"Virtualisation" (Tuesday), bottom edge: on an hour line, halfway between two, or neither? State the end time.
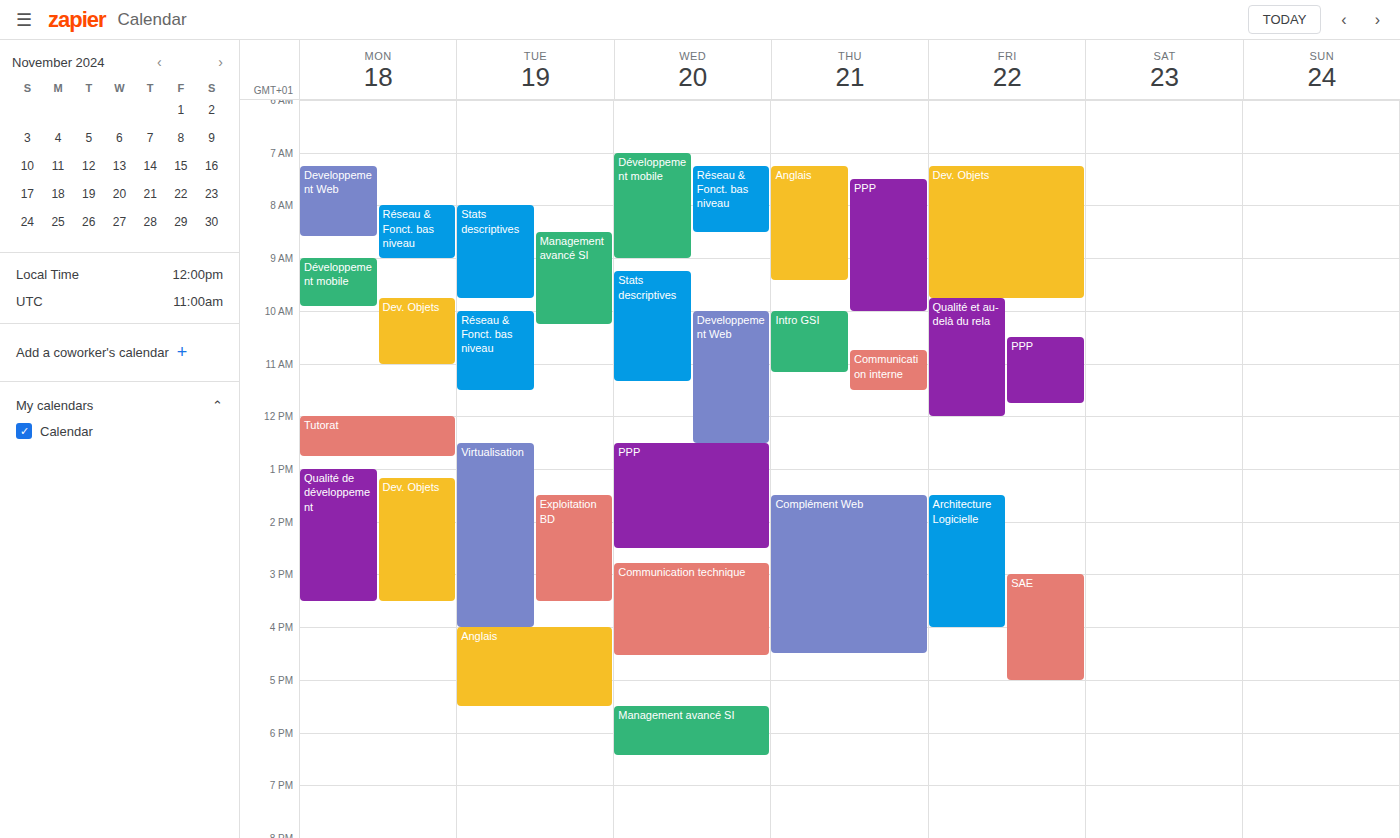
4:00 PM -- exactly on the 4 PM line.